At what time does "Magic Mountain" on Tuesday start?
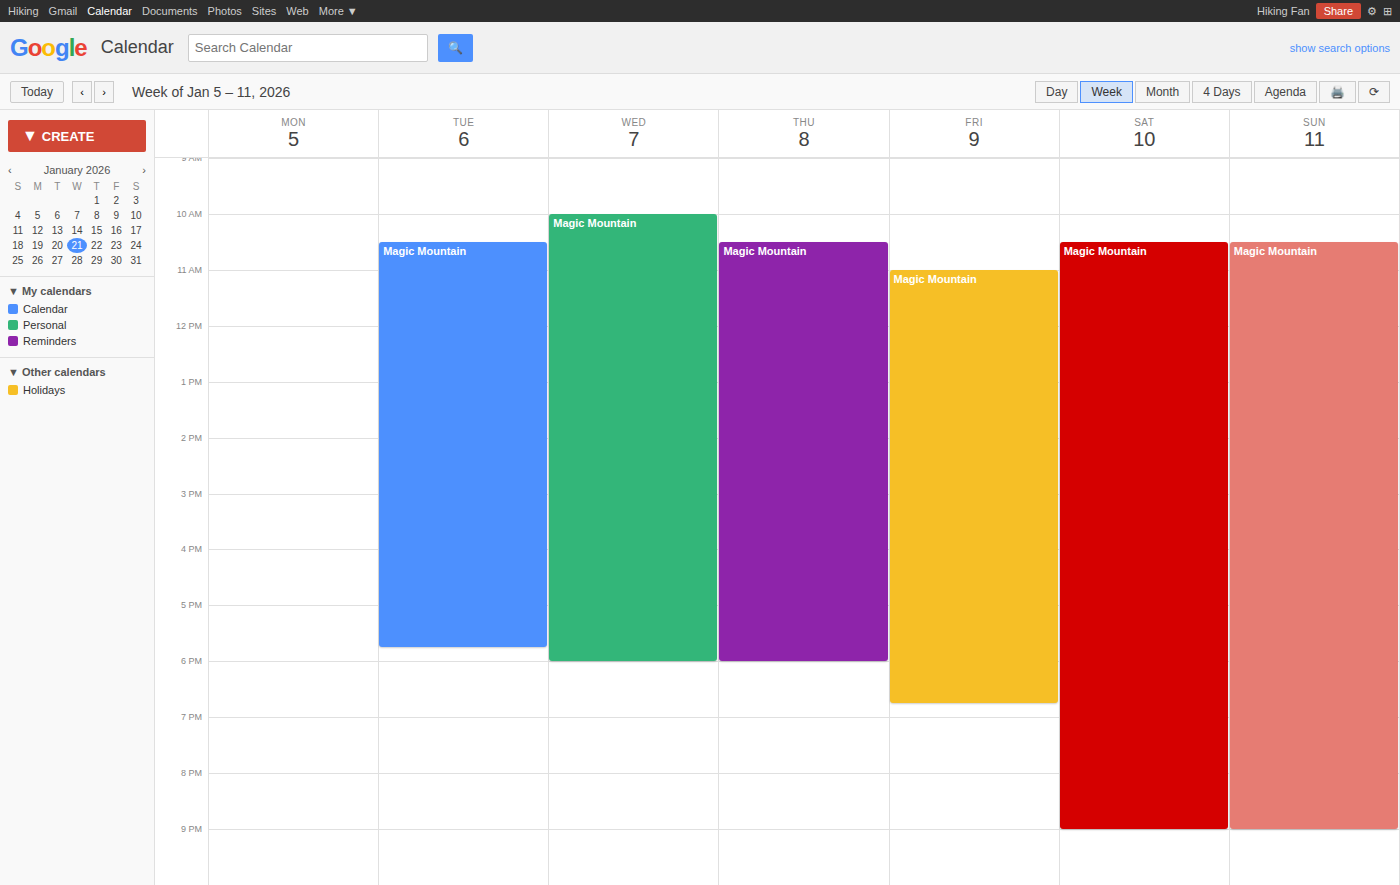
10:30 AM